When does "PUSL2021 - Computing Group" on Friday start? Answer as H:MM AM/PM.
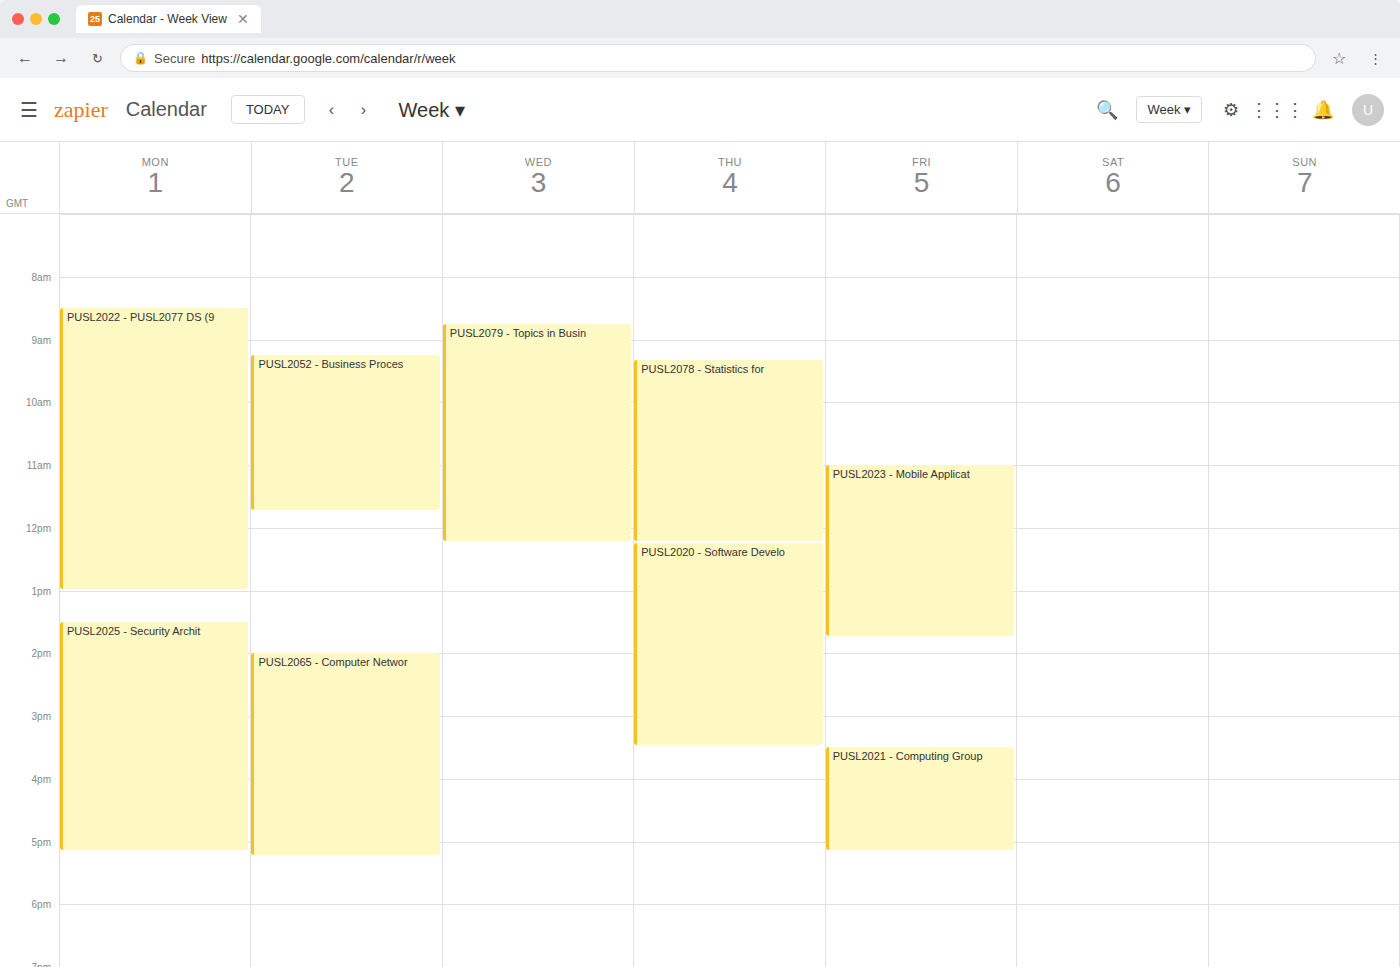
3:30 PM